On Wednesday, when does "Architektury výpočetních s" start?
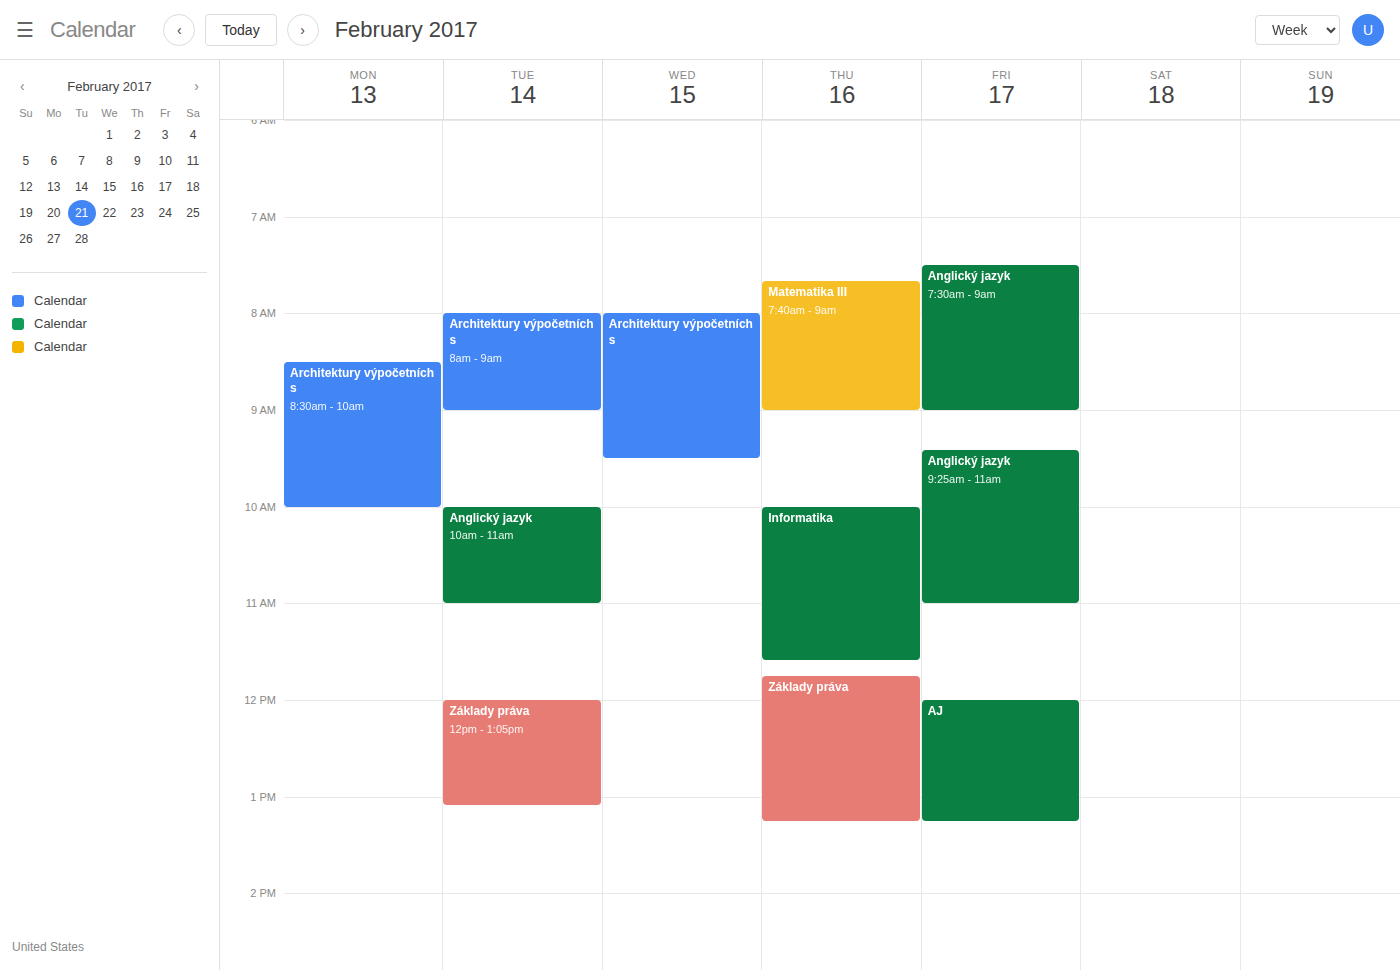
8:00 AM